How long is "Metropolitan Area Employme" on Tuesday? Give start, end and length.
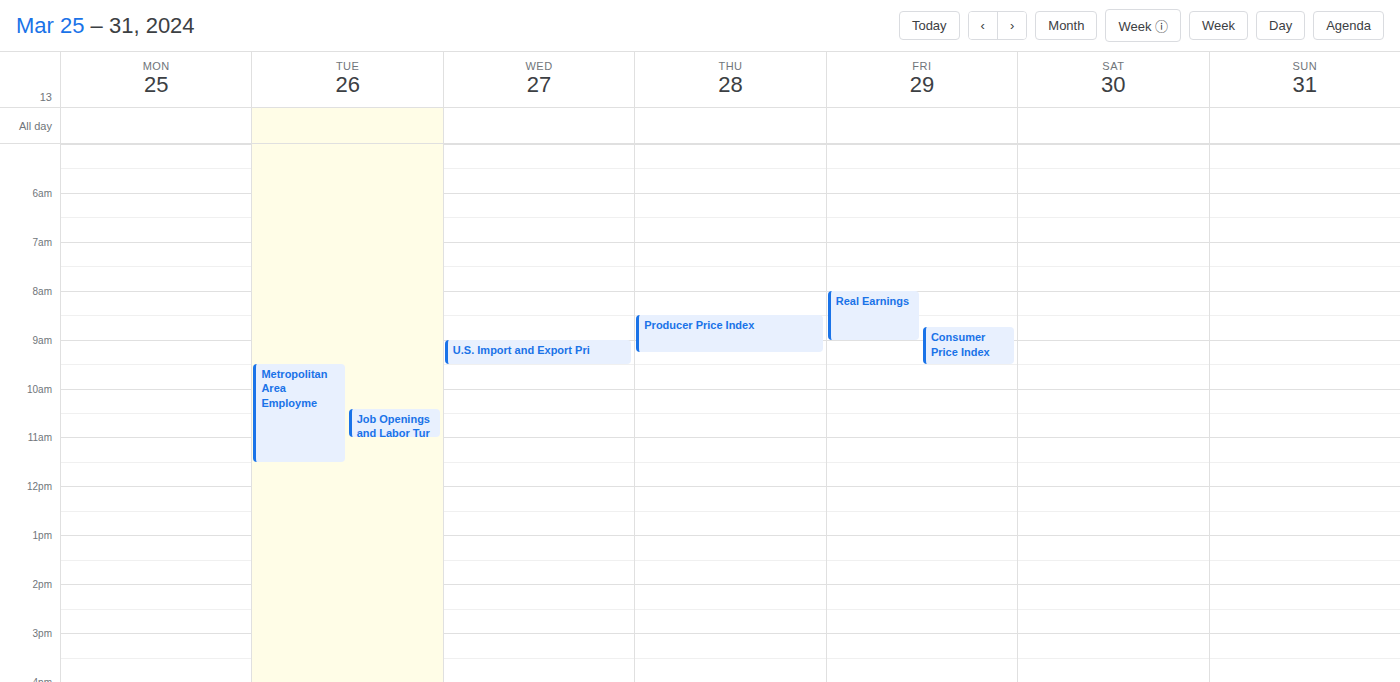
9:30 AM to 11:30 AM, 2 hours